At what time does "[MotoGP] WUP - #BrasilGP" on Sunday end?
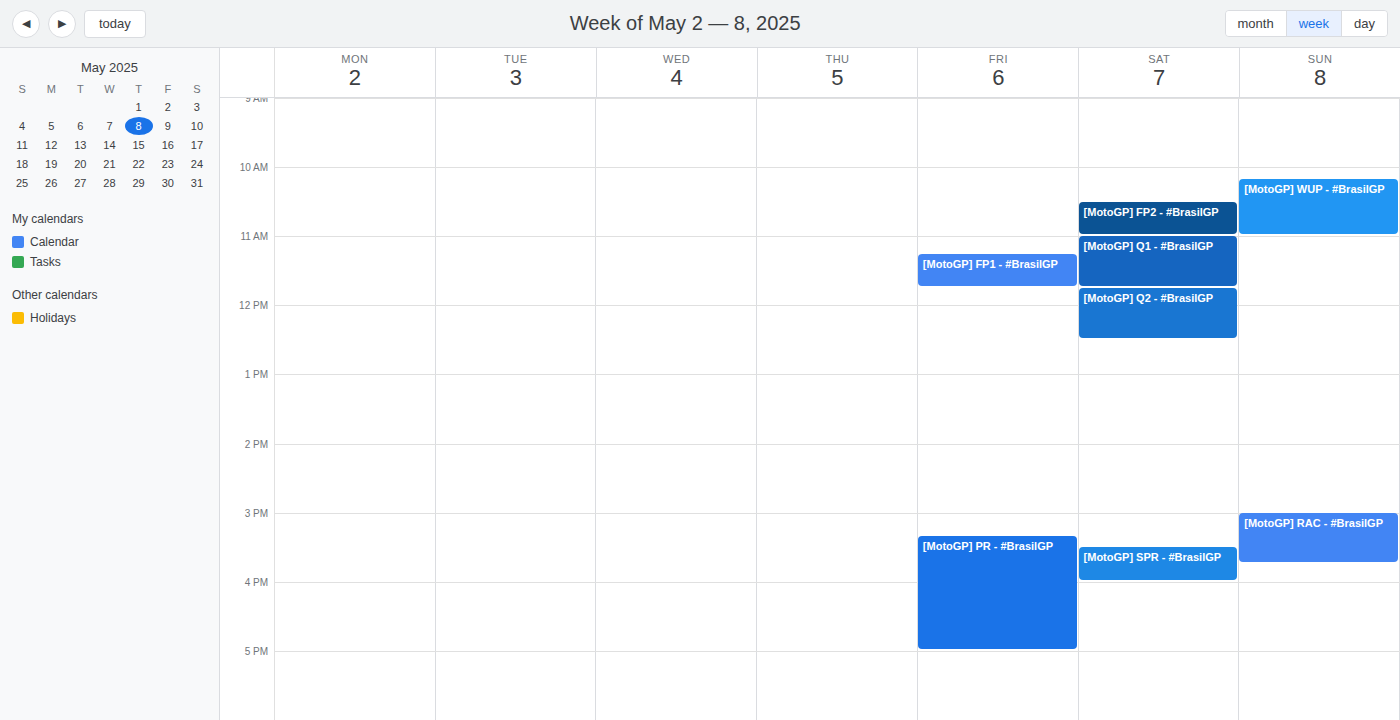
11:00 AM